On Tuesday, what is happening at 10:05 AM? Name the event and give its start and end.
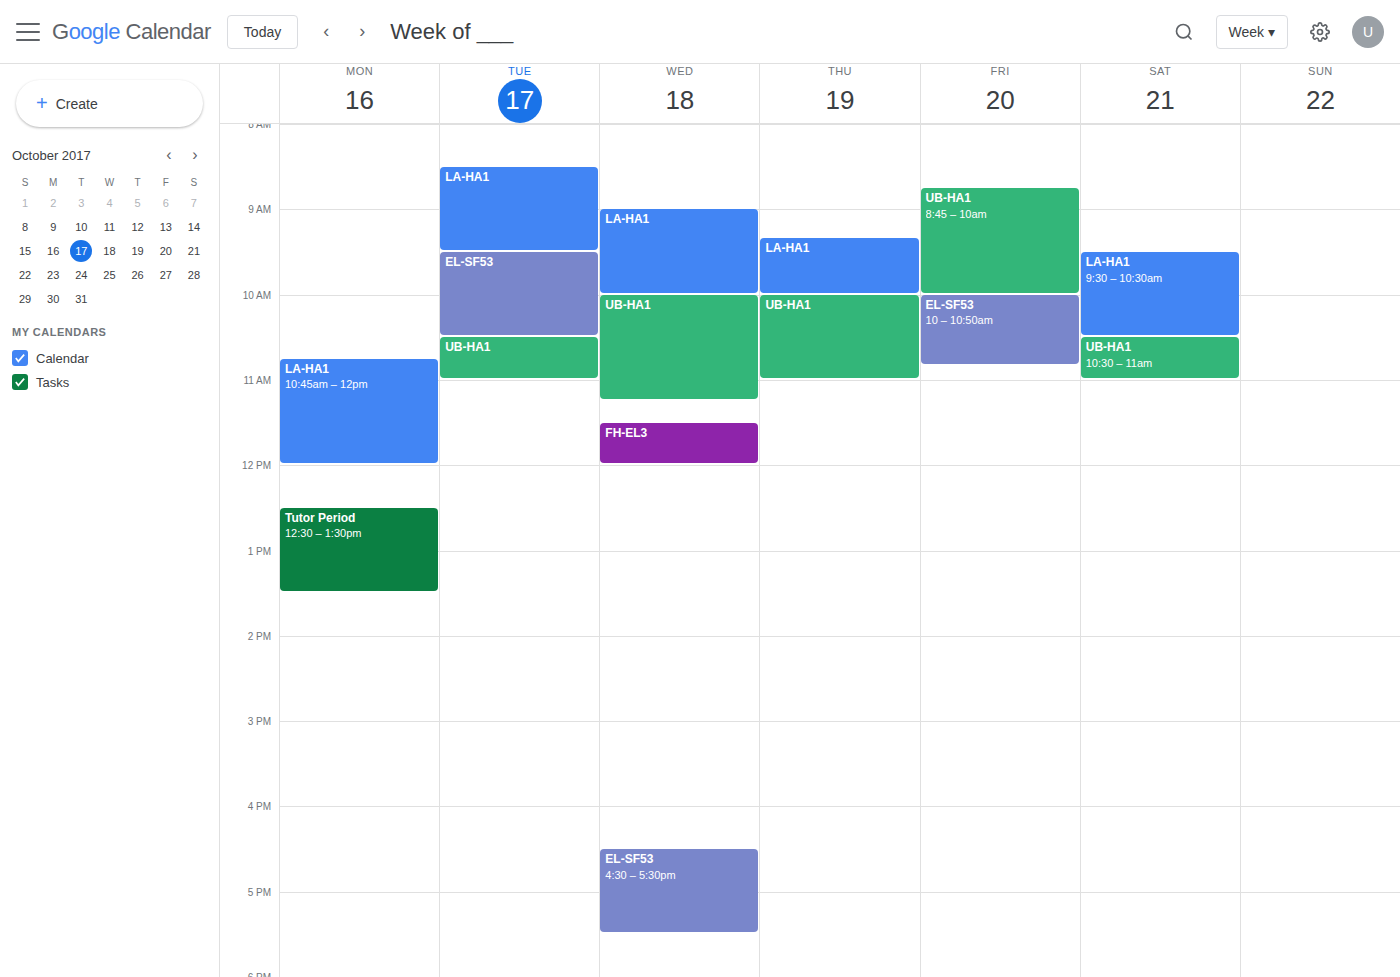
"EL-SF53", 9:30 AM to 10:30 AM